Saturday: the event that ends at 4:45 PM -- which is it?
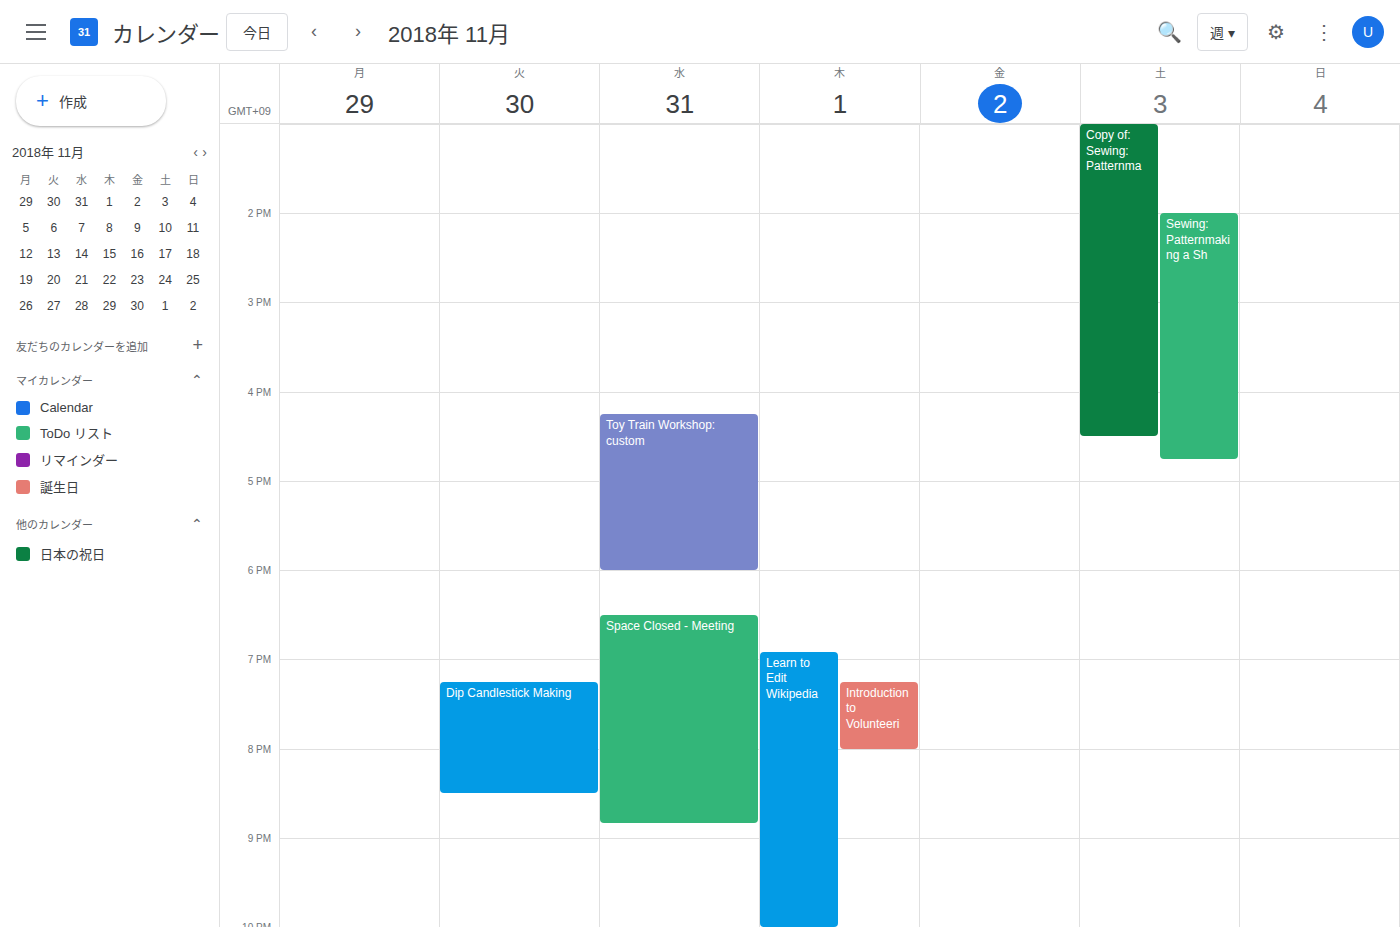
"Sewing: Patternmaking a Sh"